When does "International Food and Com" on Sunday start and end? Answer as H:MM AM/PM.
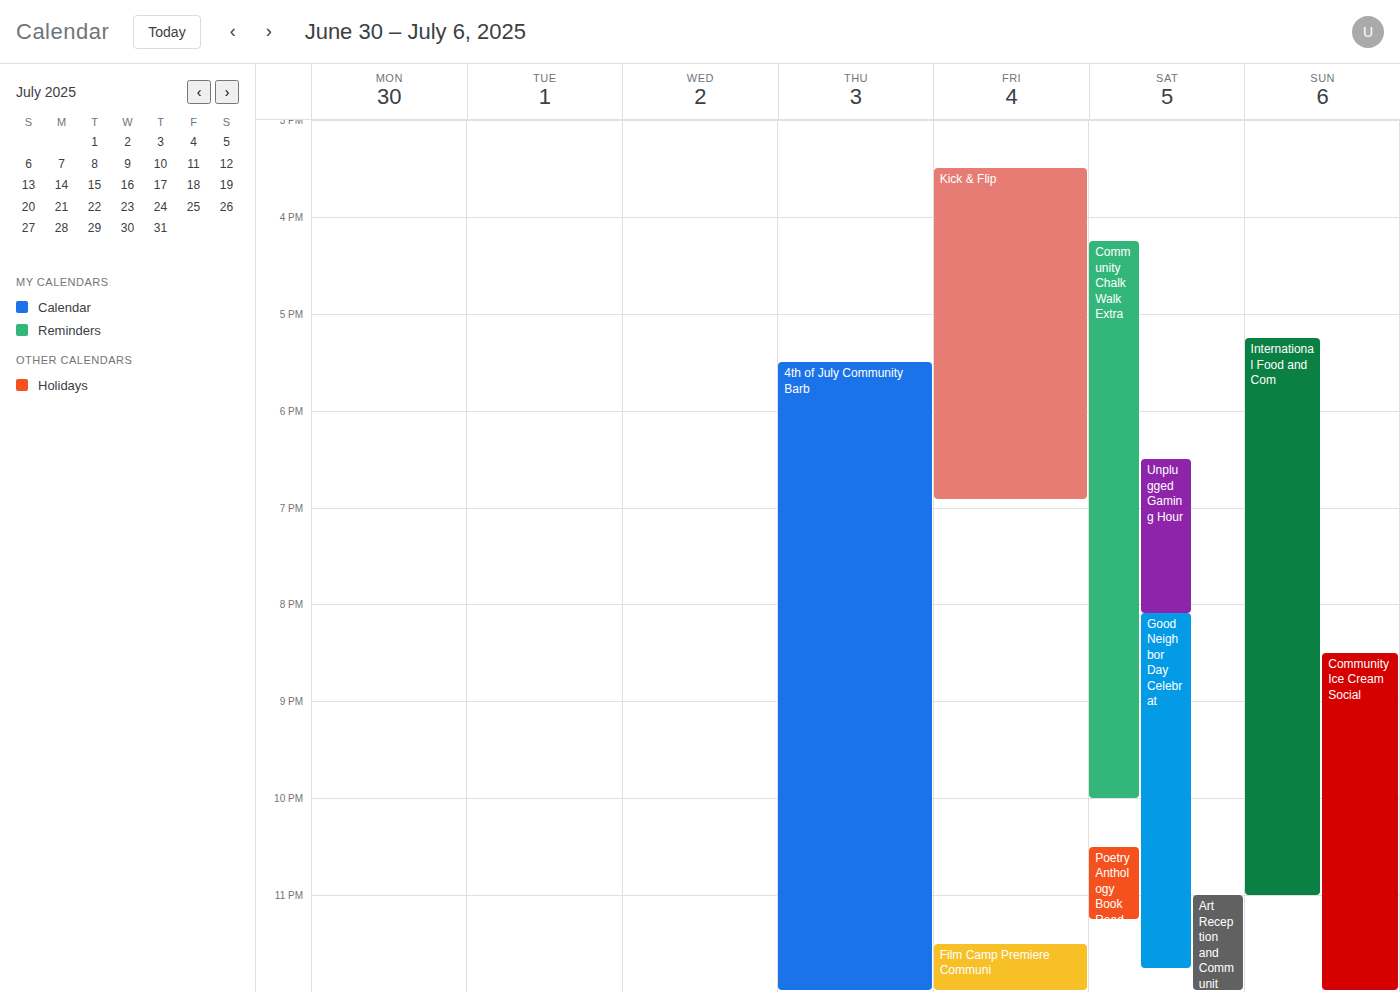
5:15 PM to 11:00 PM